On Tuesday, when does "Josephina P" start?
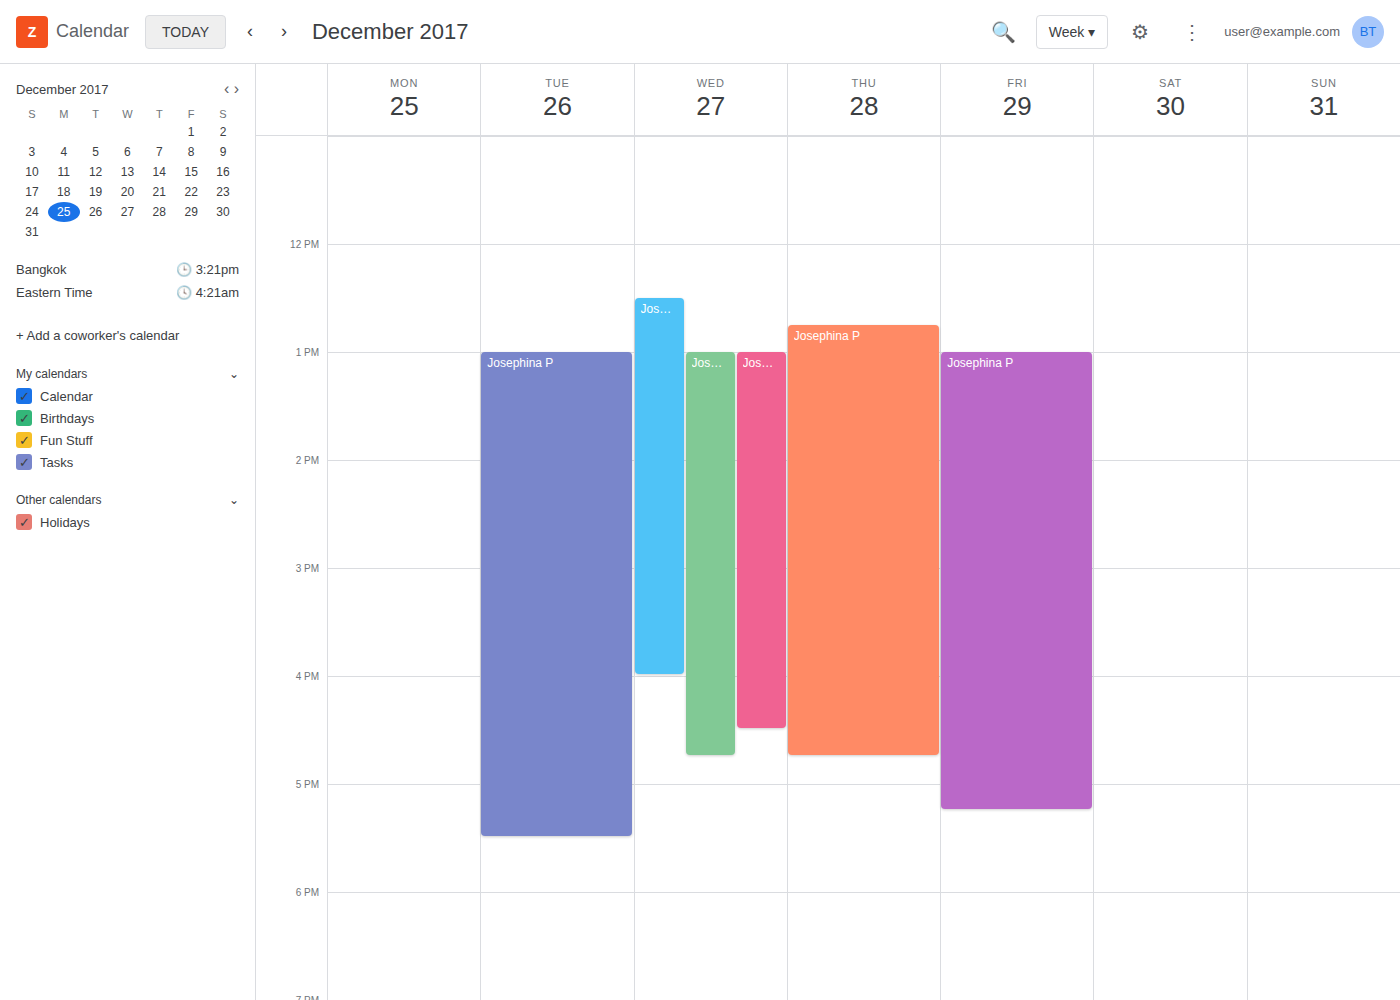
1:00 PM